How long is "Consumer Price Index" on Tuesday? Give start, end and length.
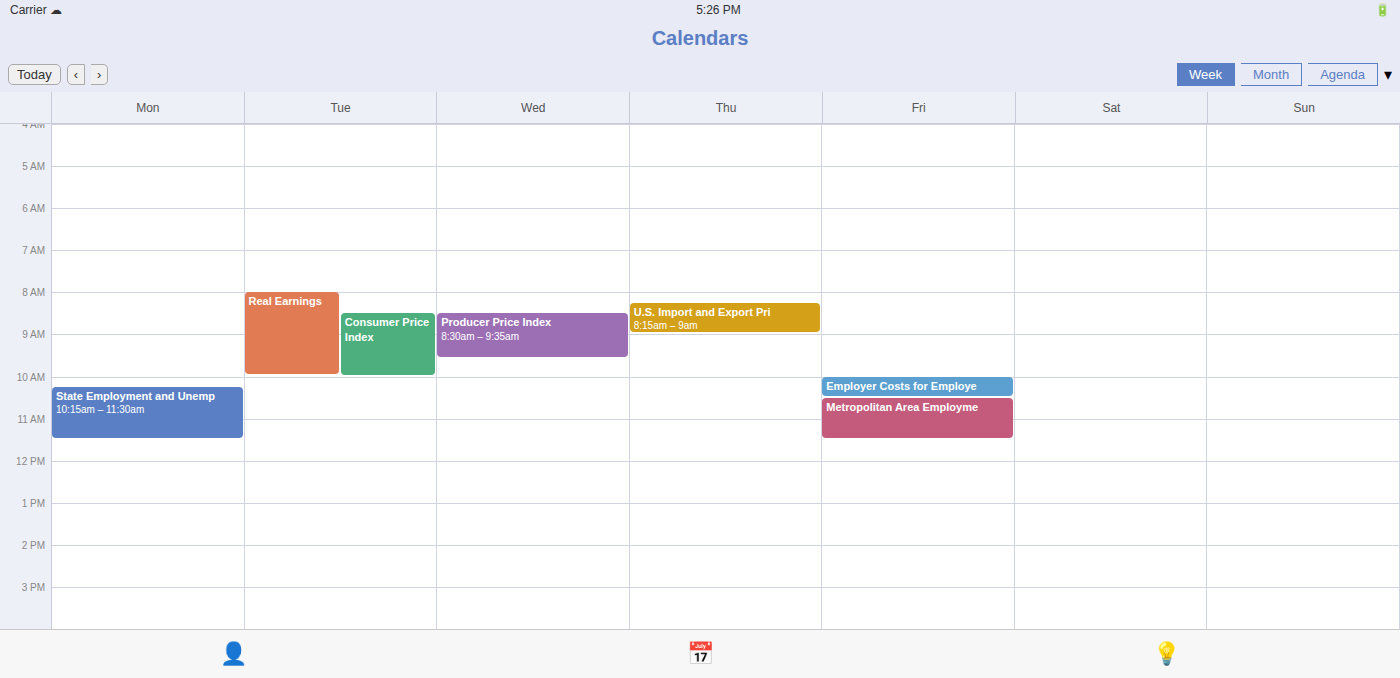
8:30 AM to 10:00 AM, 1 hour 30 minutes